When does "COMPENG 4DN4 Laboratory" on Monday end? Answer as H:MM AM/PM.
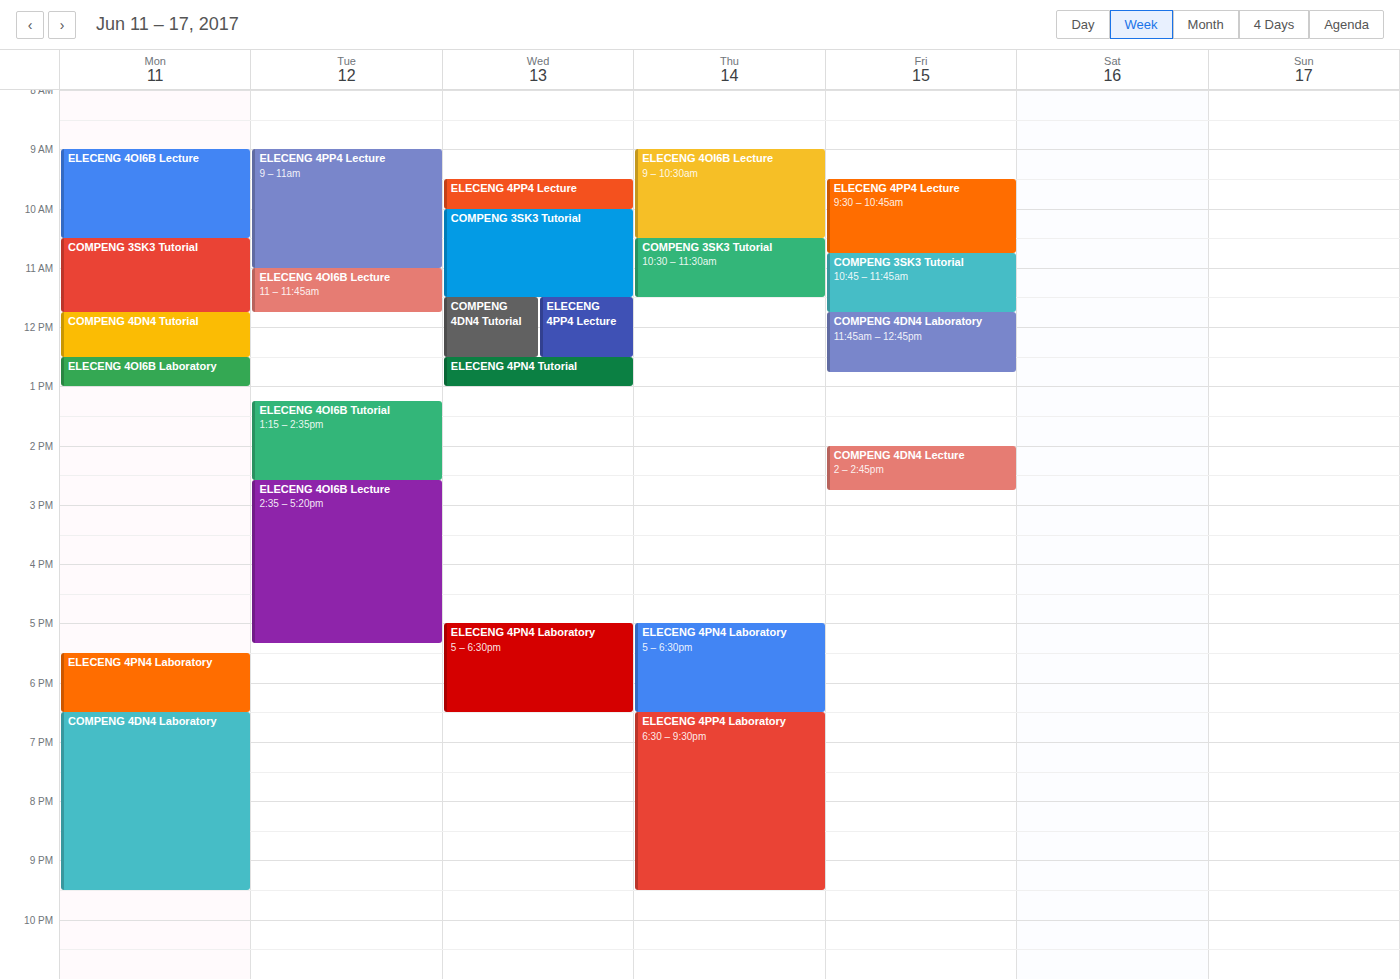
9:30 PM